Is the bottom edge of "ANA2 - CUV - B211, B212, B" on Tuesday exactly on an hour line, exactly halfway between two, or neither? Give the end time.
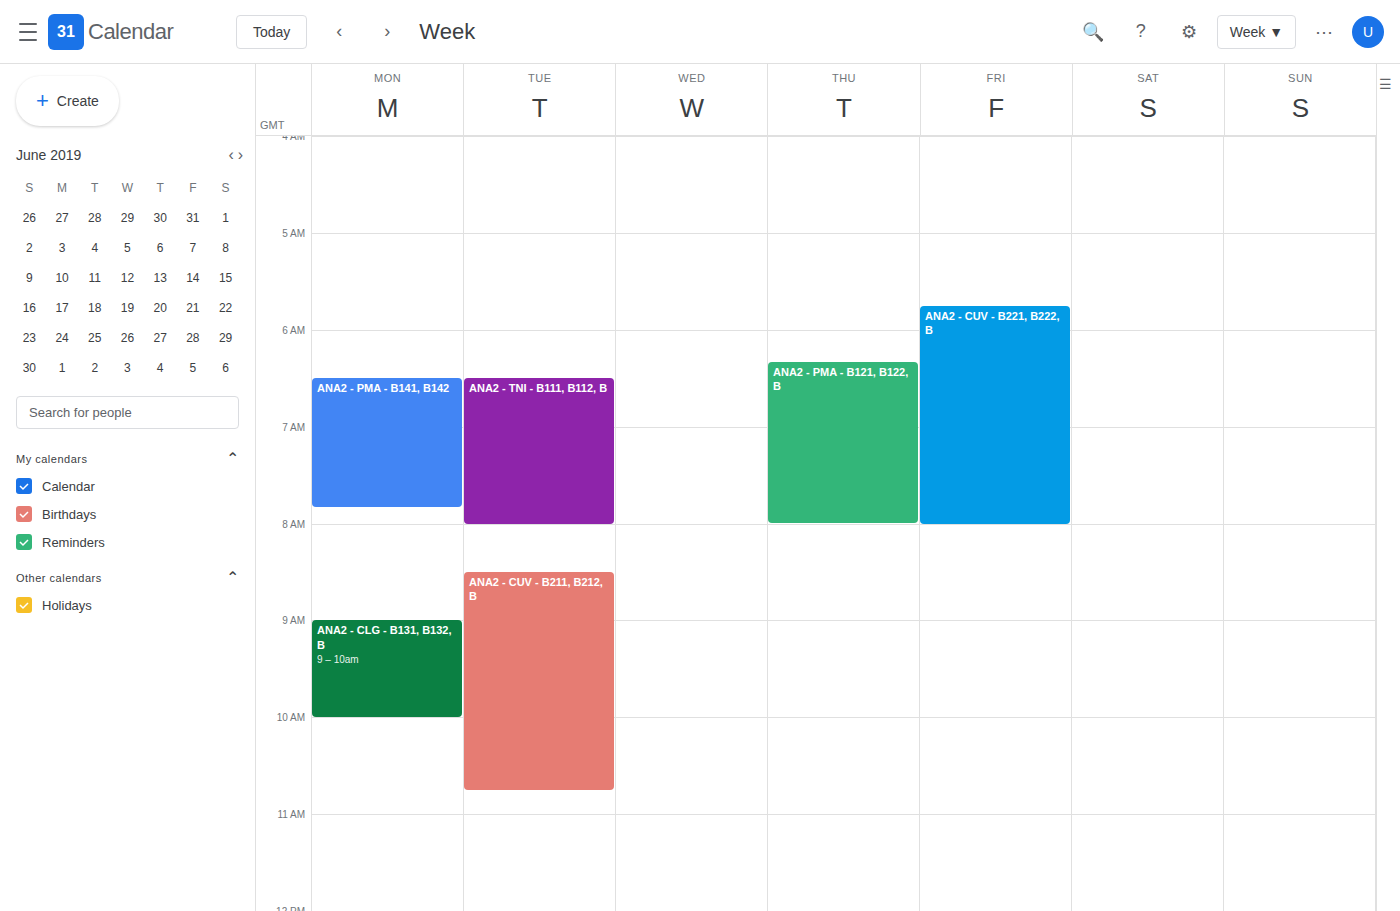
10:45 AM -- neither: three quarters of the way from the 10 AM line to the 11 AM line.